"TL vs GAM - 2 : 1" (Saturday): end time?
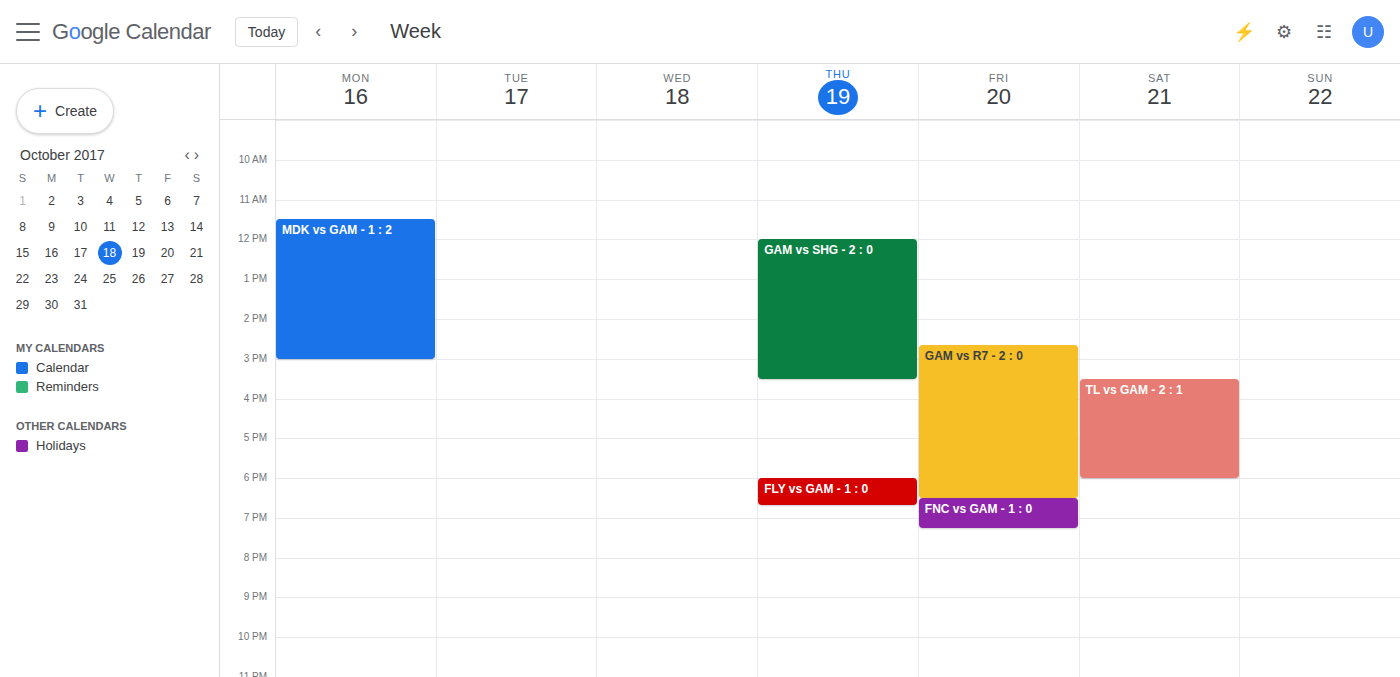
6:00 PM